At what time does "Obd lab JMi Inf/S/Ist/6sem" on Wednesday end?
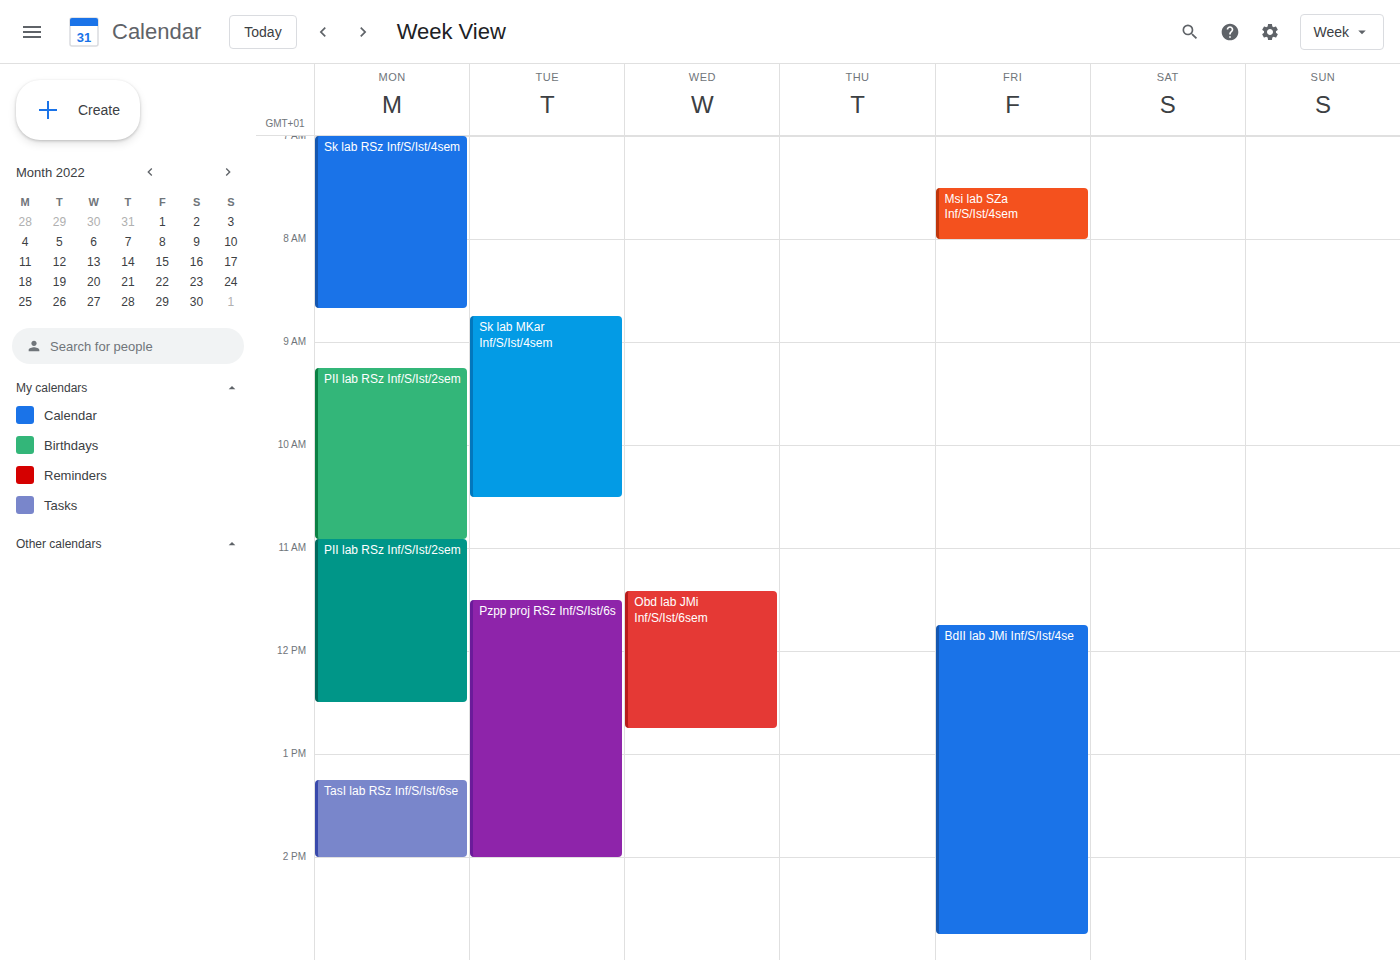
12:45 PM